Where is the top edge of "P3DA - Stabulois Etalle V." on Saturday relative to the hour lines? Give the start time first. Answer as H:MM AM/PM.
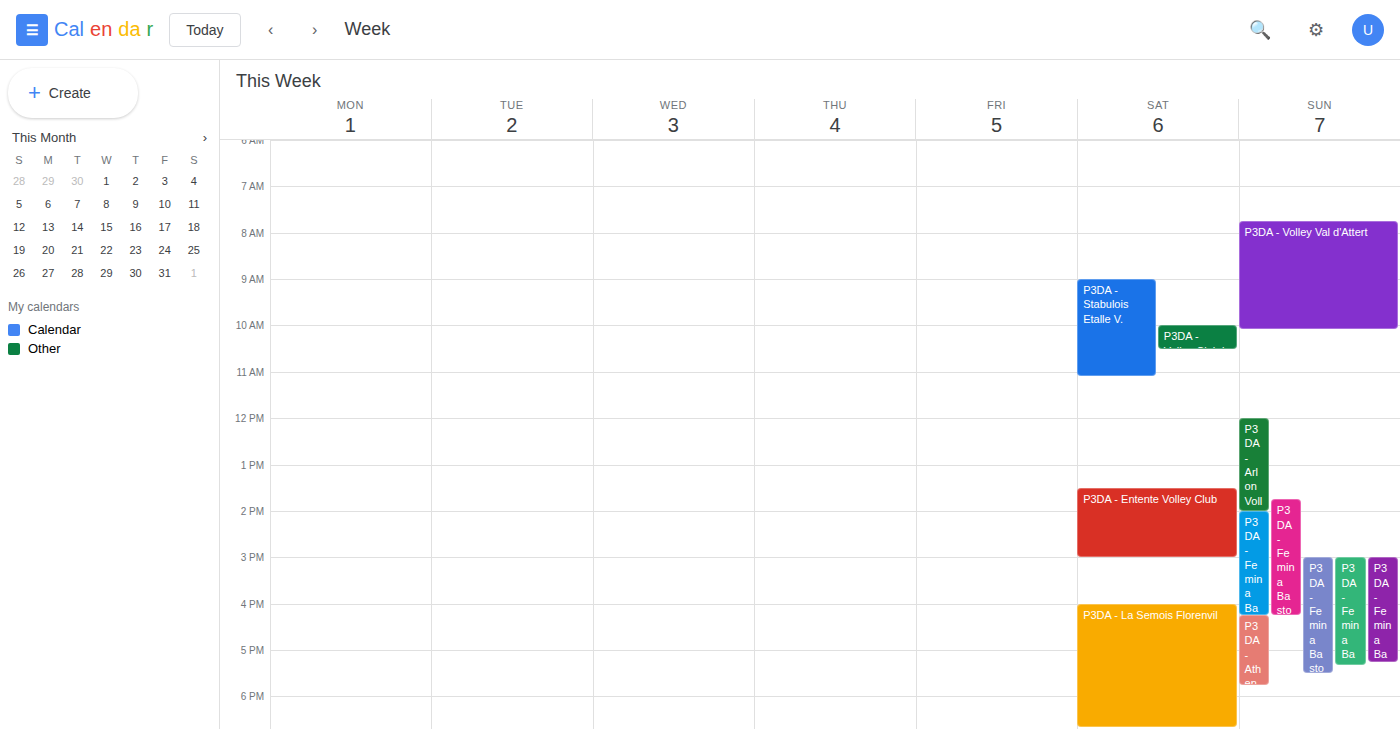
9:00 AM -- exactly on the 9 AM line.